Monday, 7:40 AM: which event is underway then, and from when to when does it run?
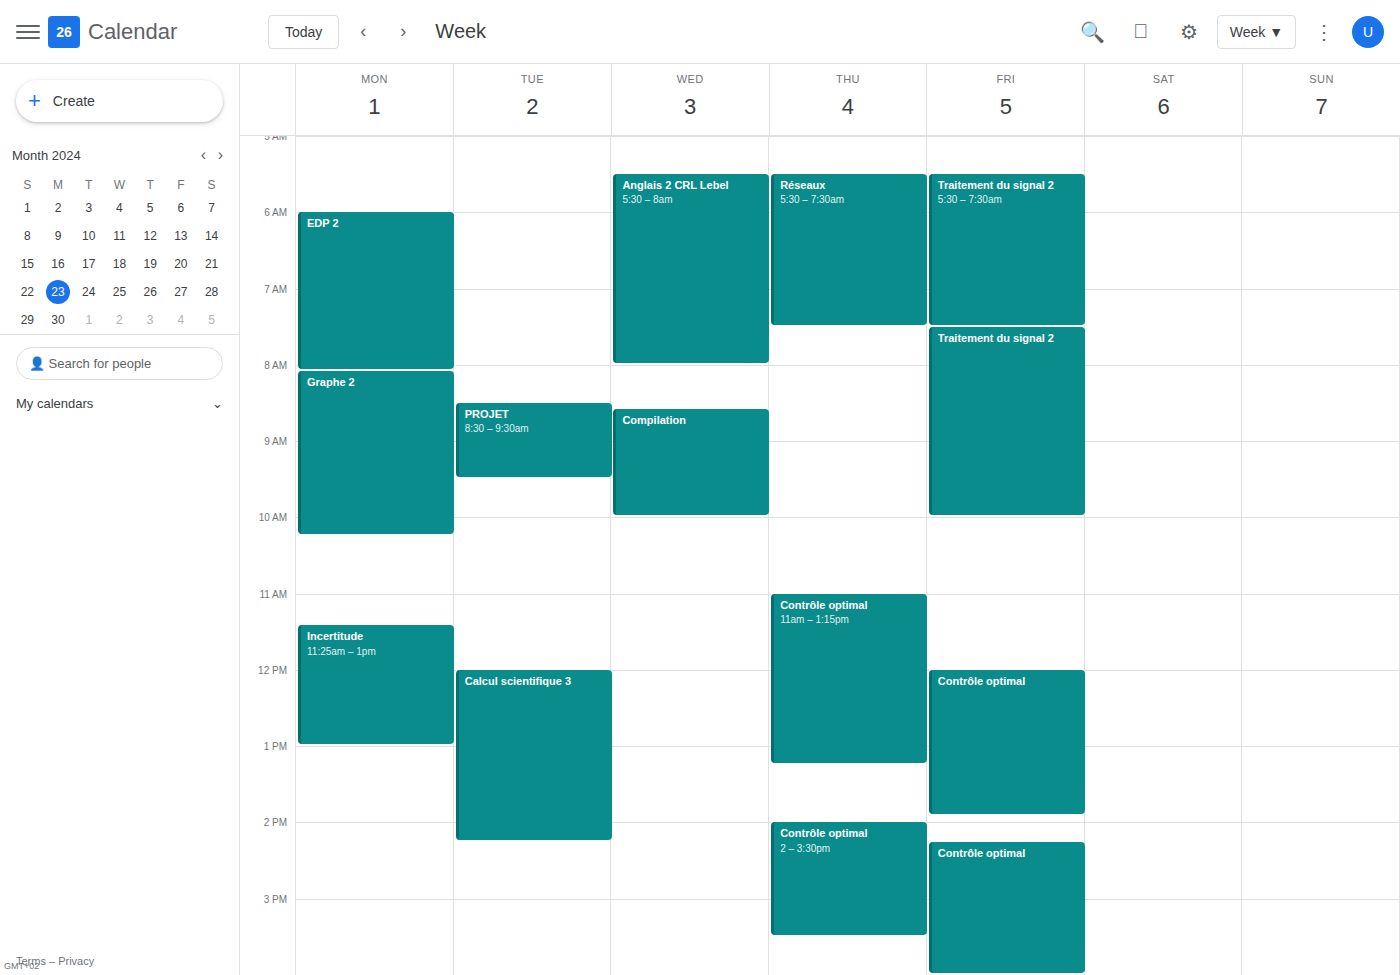
"EDP 2", 6:00 AM to 8:05 AM